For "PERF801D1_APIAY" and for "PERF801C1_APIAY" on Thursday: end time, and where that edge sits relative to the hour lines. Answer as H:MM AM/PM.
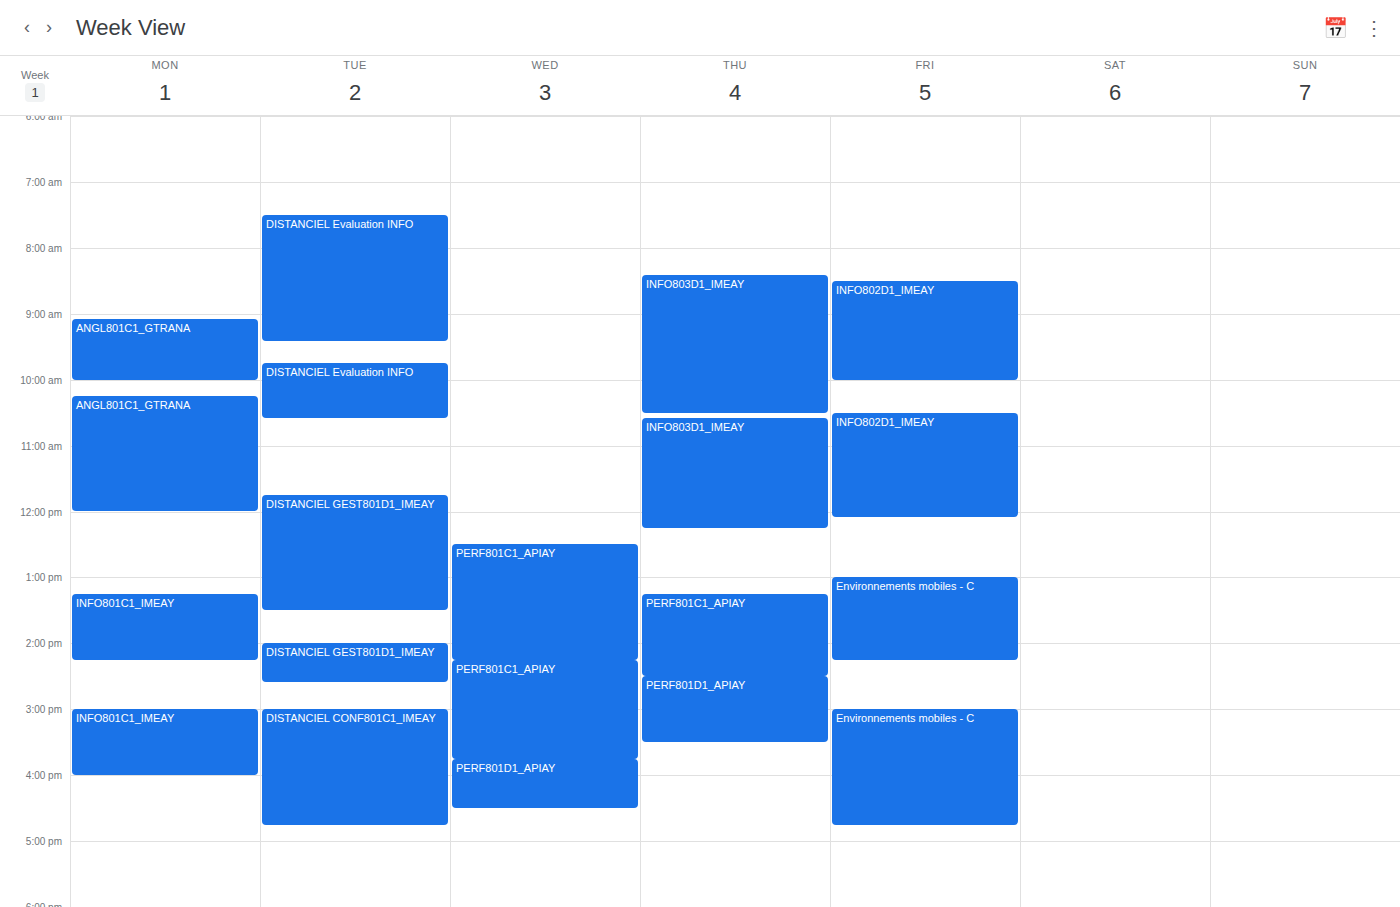
"PERF801D1_APIAY": 3:30 PM, halfway between the 3 PM and 4 PM lines. "PERF801C1_APIAY": 2:30 PM, halfway between the 2 PM and 3 PM lines.